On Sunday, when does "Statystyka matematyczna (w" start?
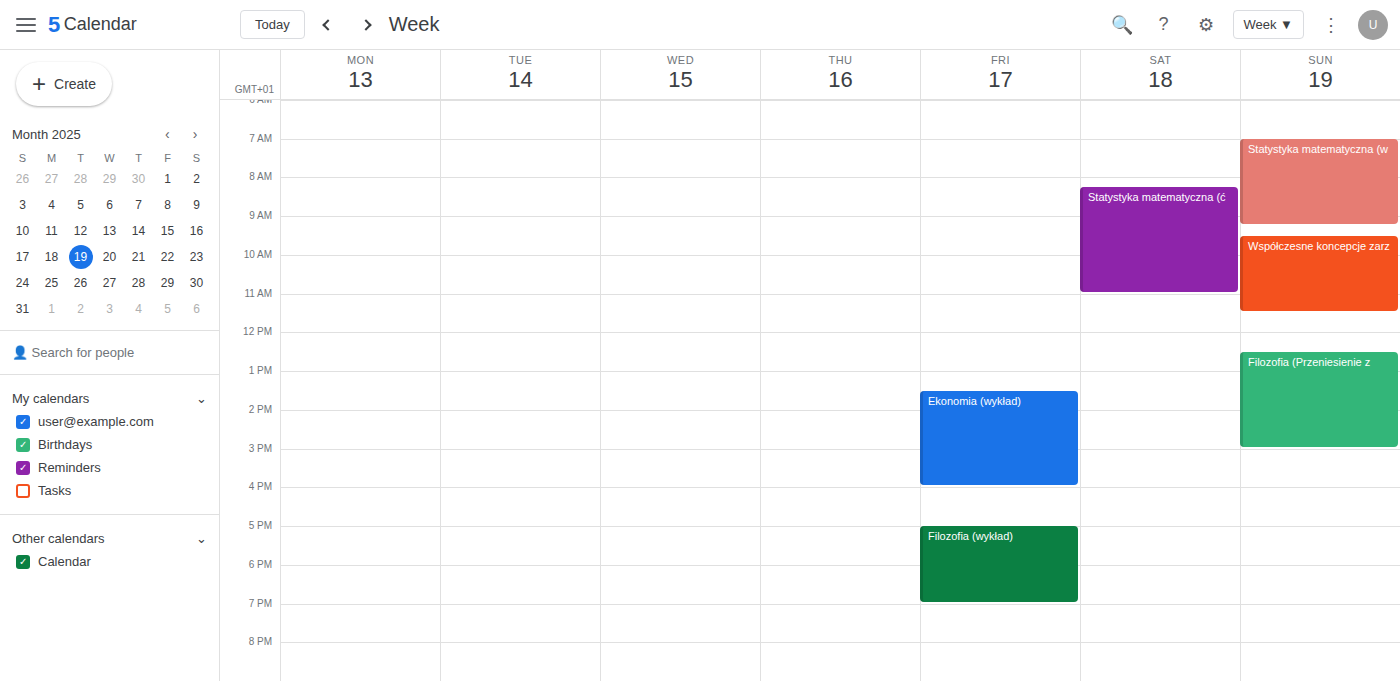
7:00 AM